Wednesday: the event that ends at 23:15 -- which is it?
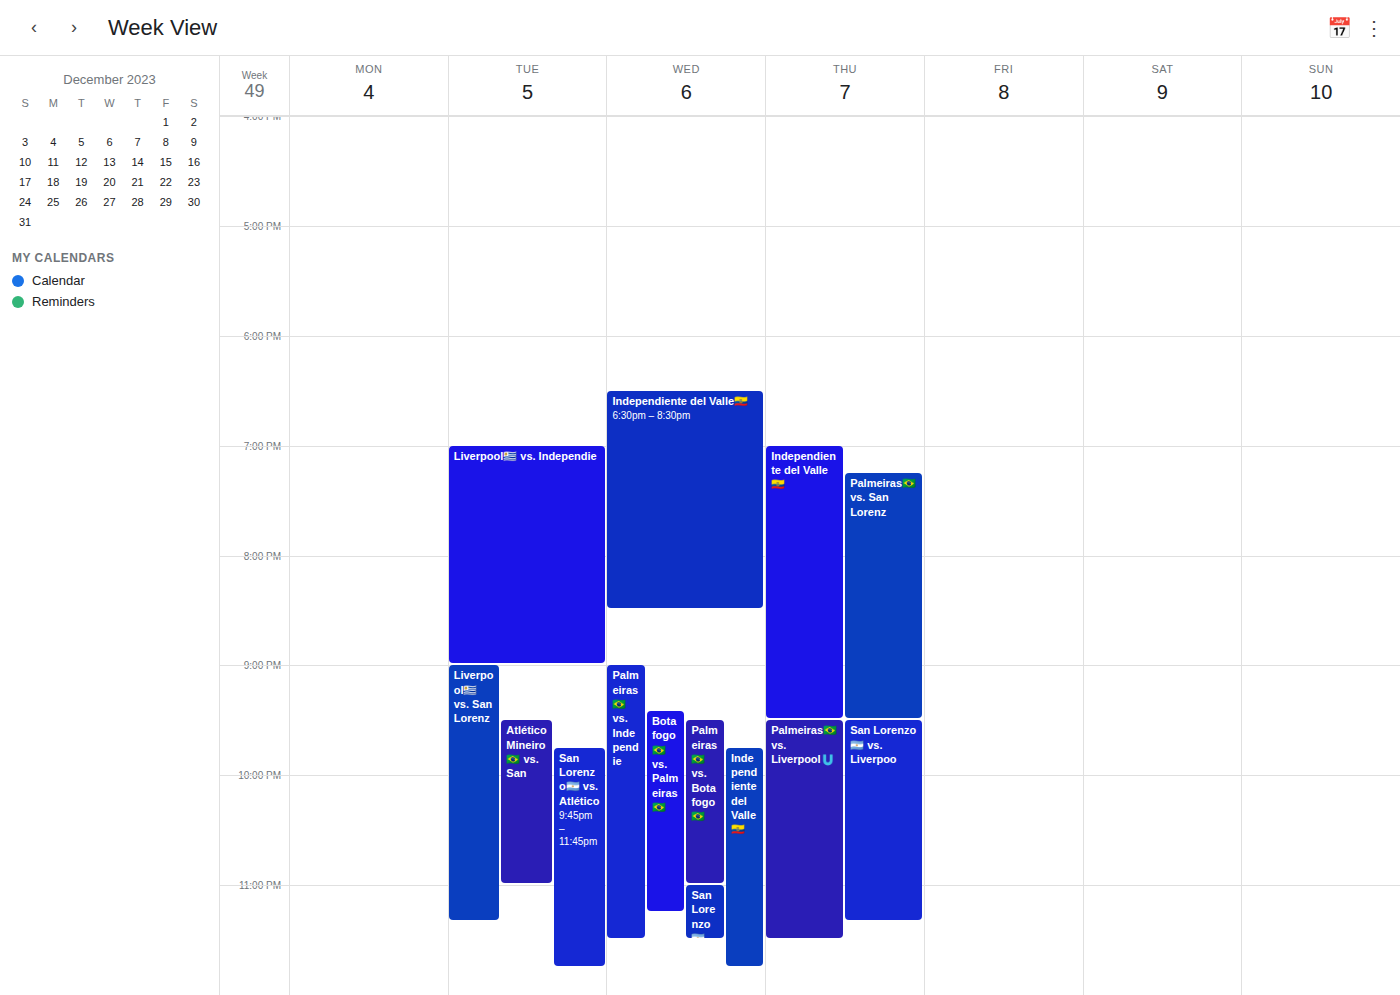
"Botafogo🇧🇷 vs. Palmeiras🇧🇷"